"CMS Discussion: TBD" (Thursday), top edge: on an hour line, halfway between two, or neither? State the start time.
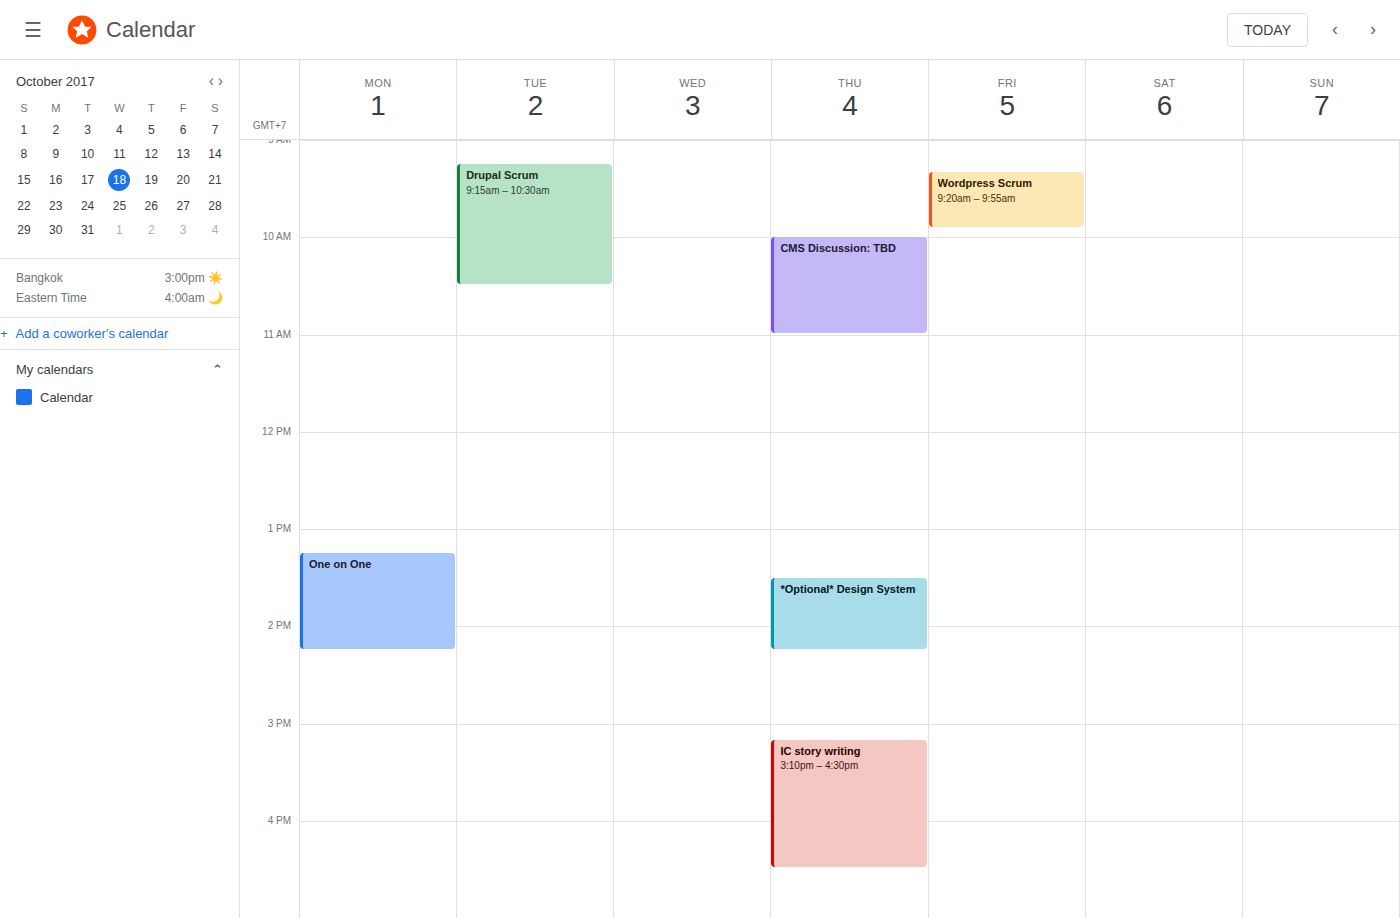
10:00 AM -- exactly on the 10 AM line.